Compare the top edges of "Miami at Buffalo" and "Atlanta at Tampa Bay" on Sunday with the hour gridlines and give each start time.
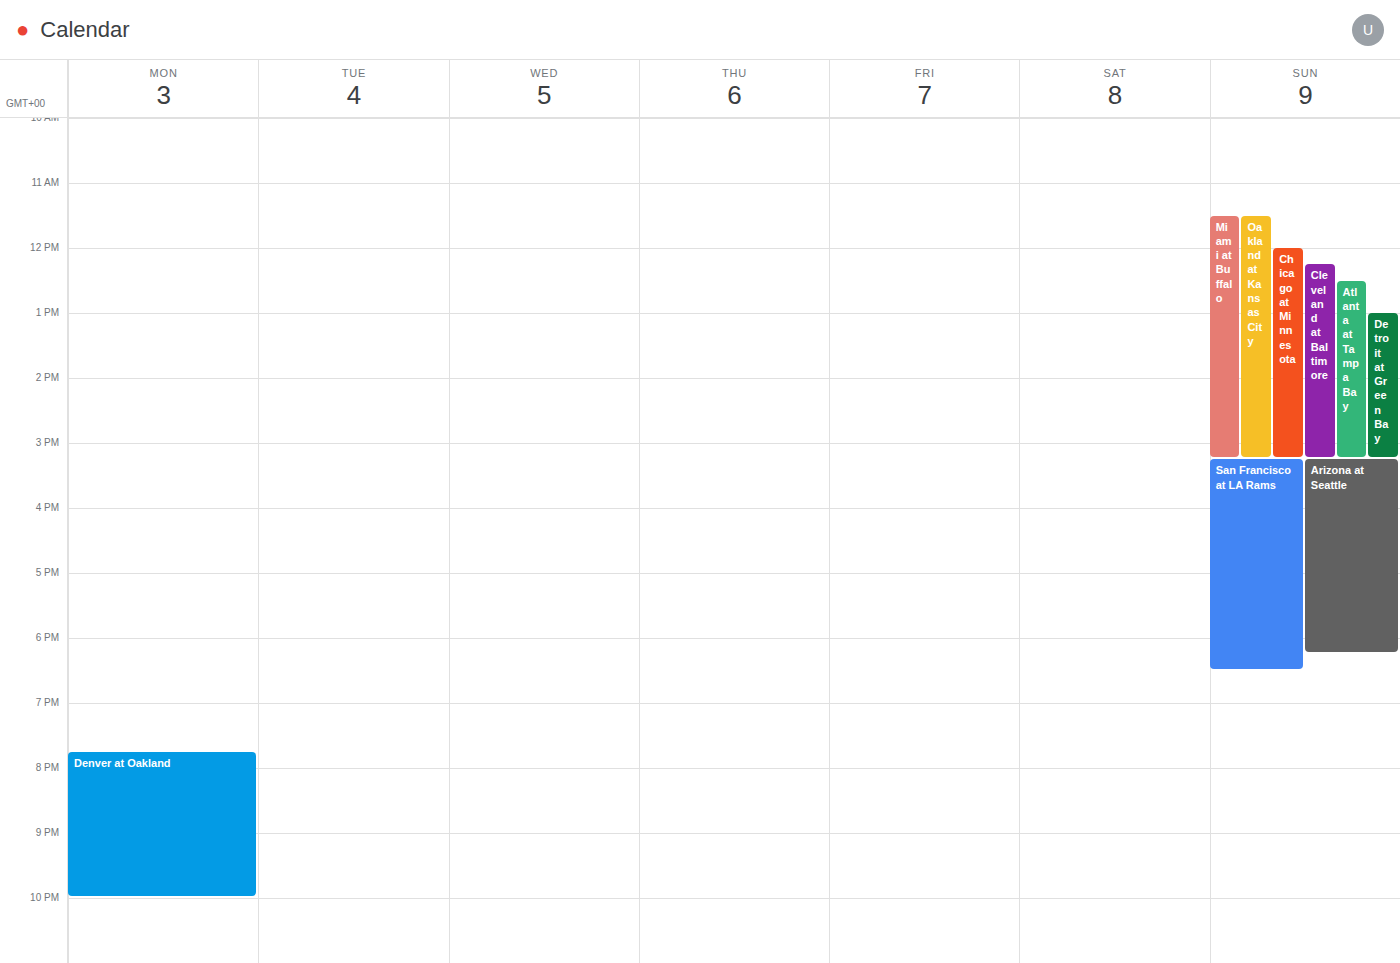
"Miami at Buffalo": 11:30 AM, halfway between the 11 AM and 12 PM lines. "Atlanta at Tampa Bay": 12:30 PM, halfway between the 12 PM and 1 PM lines.